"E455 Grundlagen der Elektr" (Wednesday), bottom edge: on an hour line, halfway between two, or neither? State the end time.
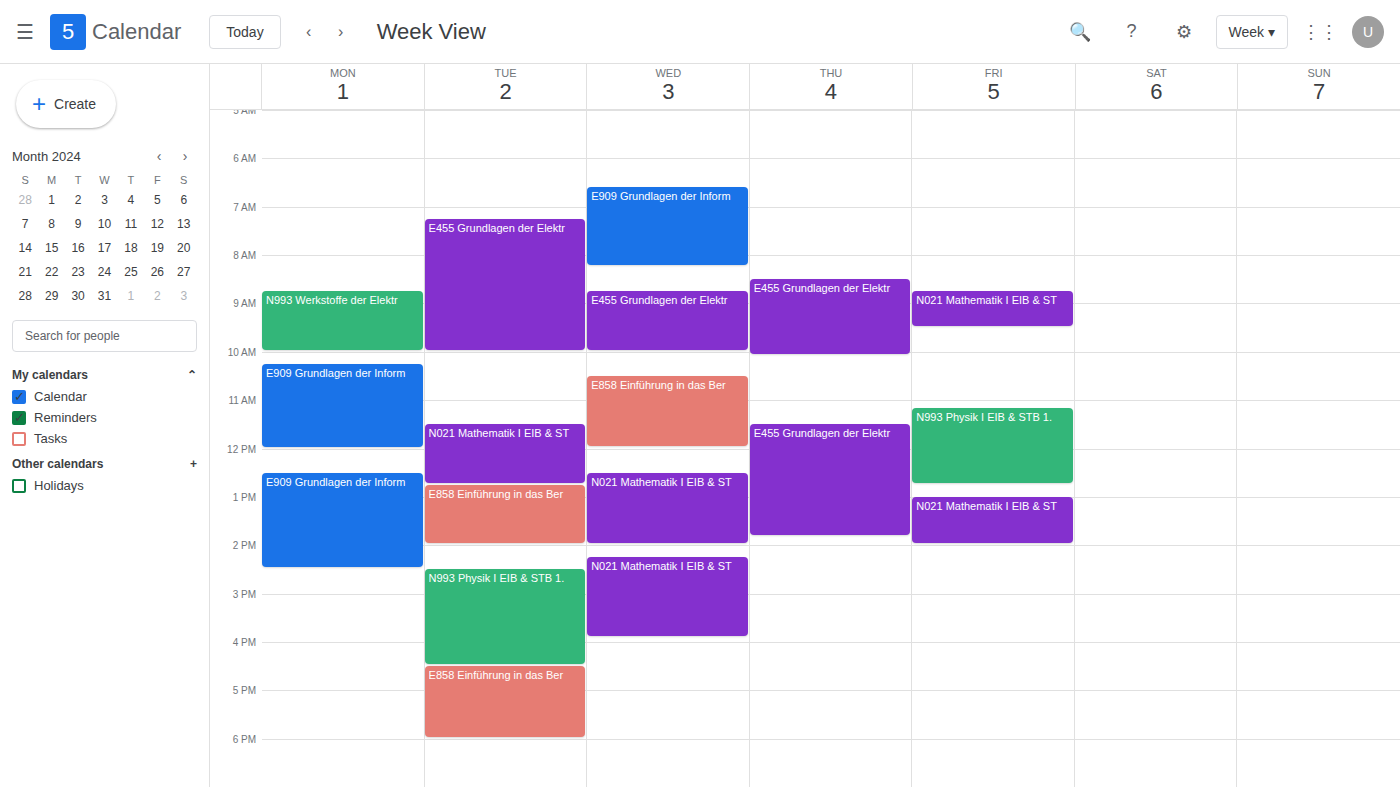
10:00 -- exactly on the 10:00 line.